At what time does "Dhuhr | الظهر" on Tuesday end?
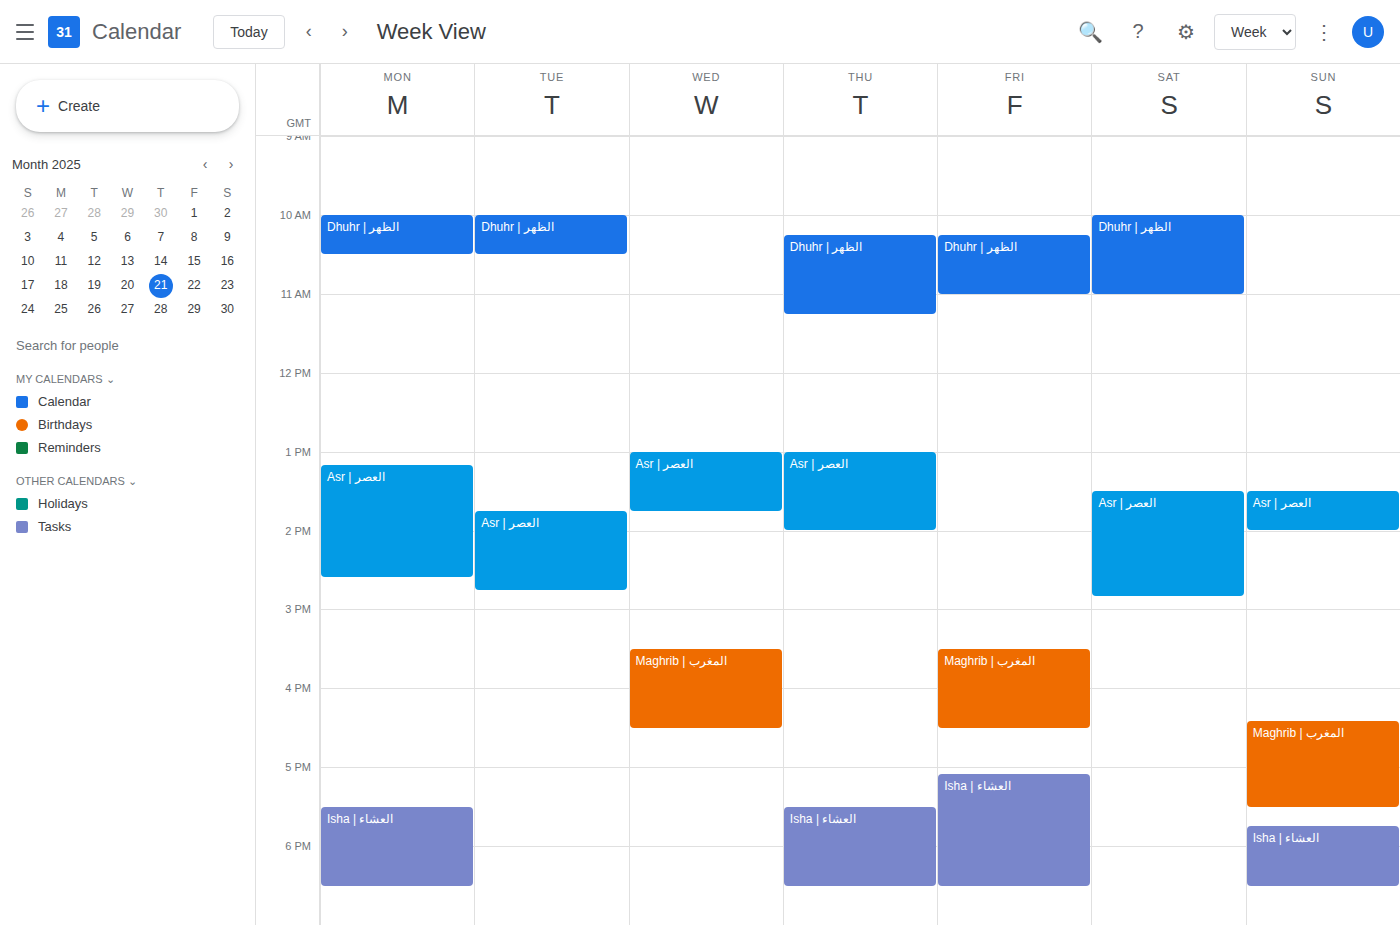
10:30